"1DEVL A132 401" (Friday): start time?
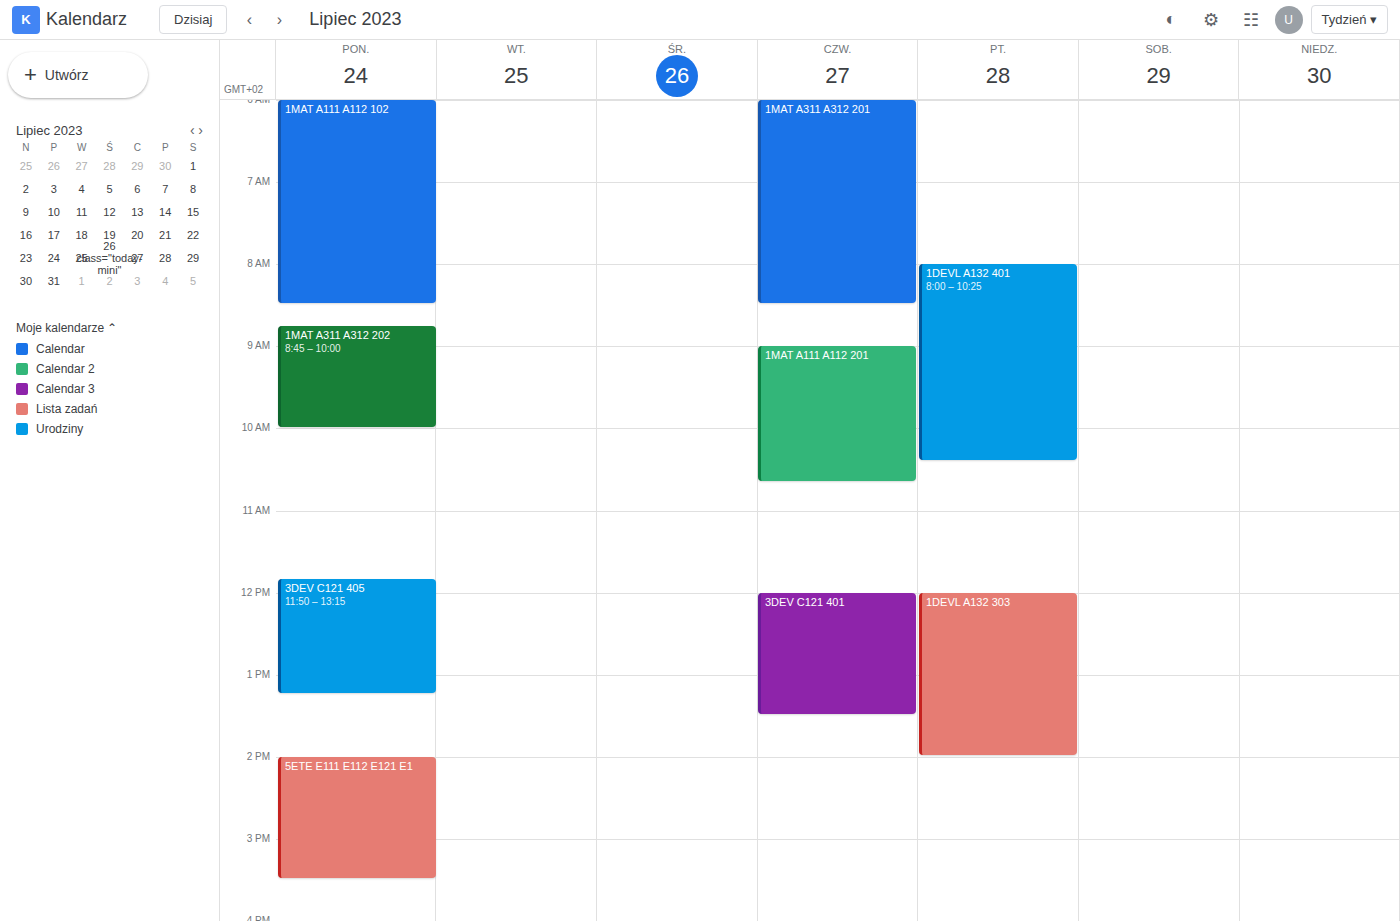
8:00 AM